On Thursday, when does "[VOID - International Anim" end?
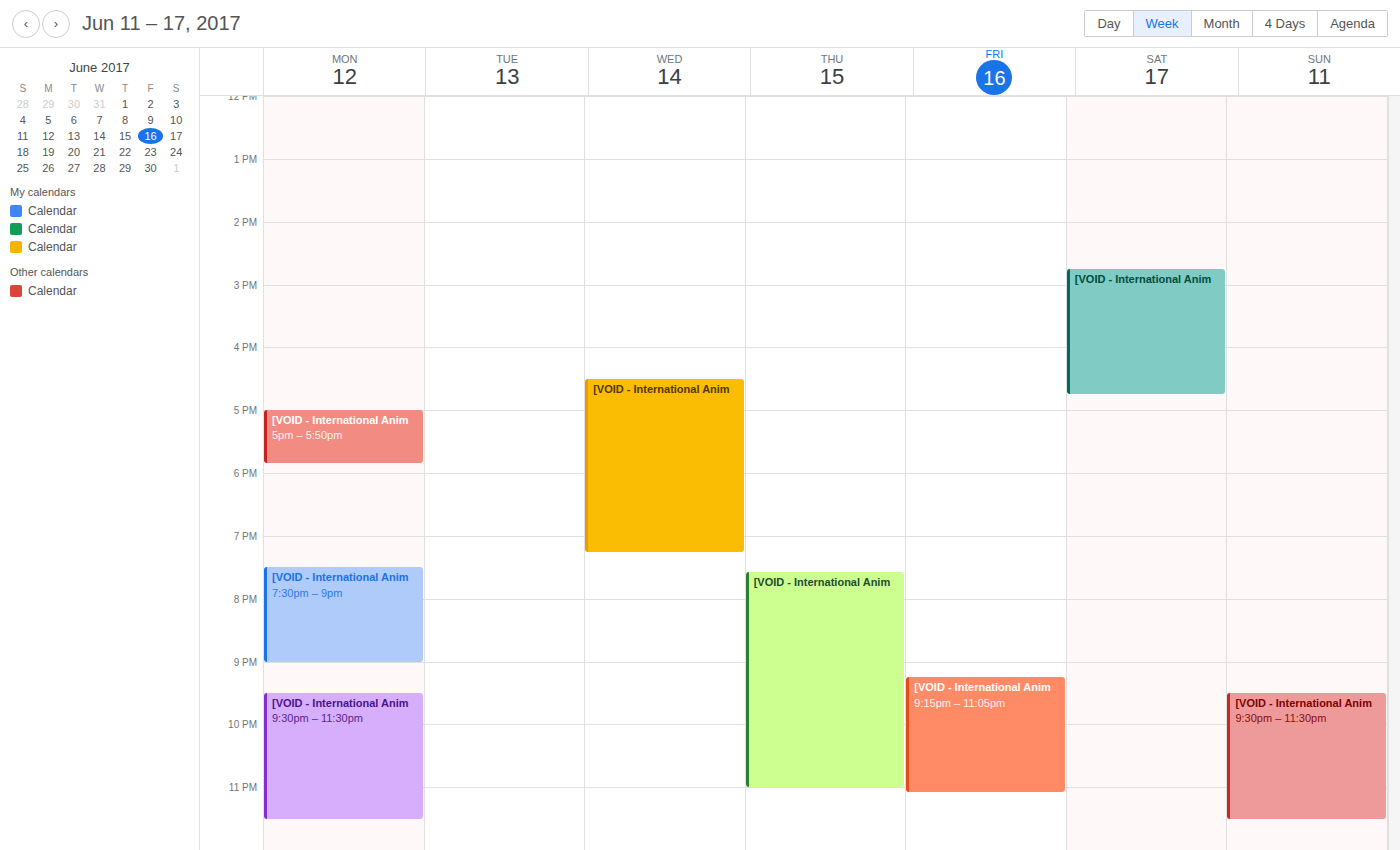
11:00 PM